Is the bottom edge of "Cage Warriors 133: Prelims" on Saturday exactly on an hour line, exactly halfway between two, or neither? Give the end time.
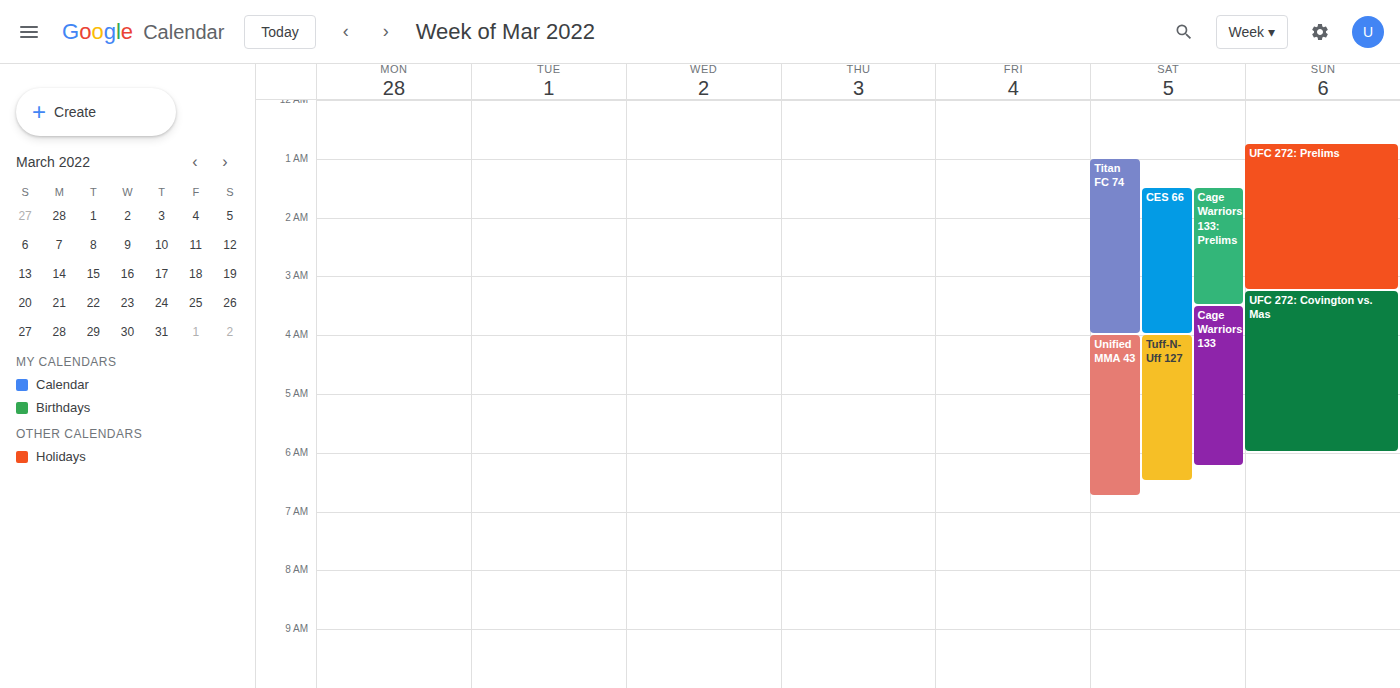
3:30 AM -- halfway between the 3 AM and 4 AM lines.